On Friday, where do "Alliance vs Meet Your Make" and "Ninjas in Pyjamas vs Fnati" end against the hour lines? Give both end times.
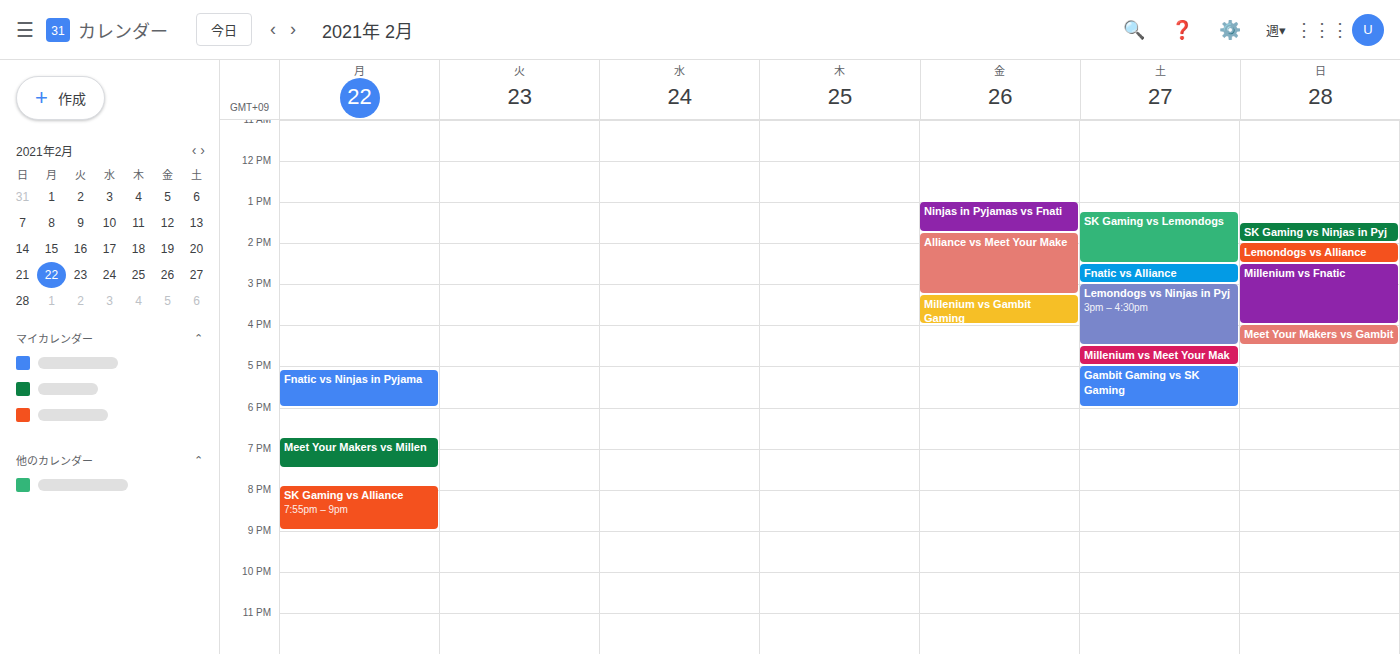
"Alliance vs Meet Your Make": 3:15 PM, neither: a quarter of the way from the 3 PM line to the 4 PM line. "Ninjas in Pyjamas vs Fnati": 1:45 PM, neither: three quarters of the way from the 1 PM line to the 2 PM line.